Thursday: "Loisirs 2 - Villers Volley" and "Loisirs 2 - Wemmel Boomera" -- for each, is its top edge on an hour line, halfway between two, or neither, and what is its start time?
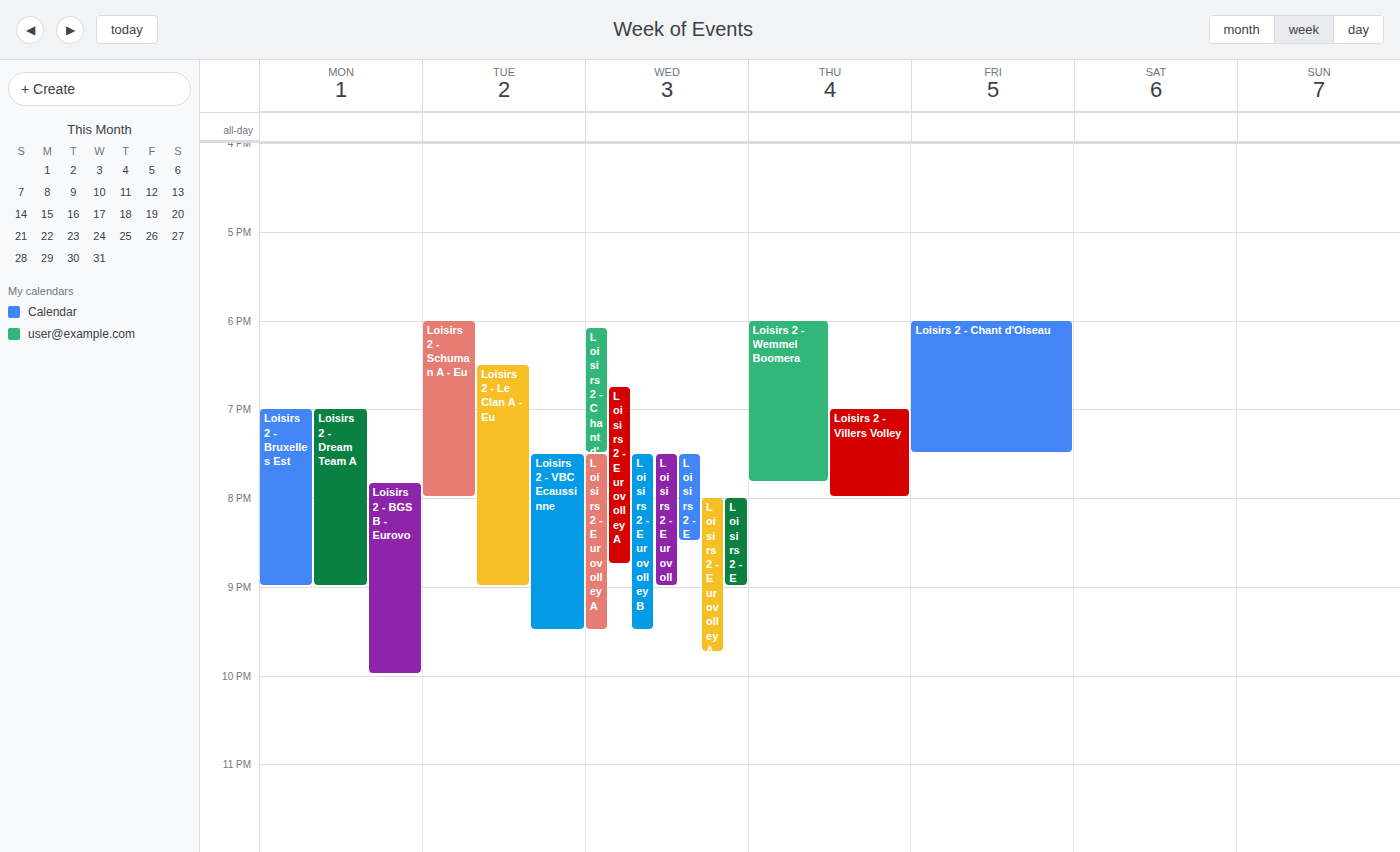
"Loisirs 2 - Villers Volley": 19:00, exactly on the 19:00 line. "Loisirs 2 - Wemmel Boomera": 18:00, exactly on the 18:00 line.